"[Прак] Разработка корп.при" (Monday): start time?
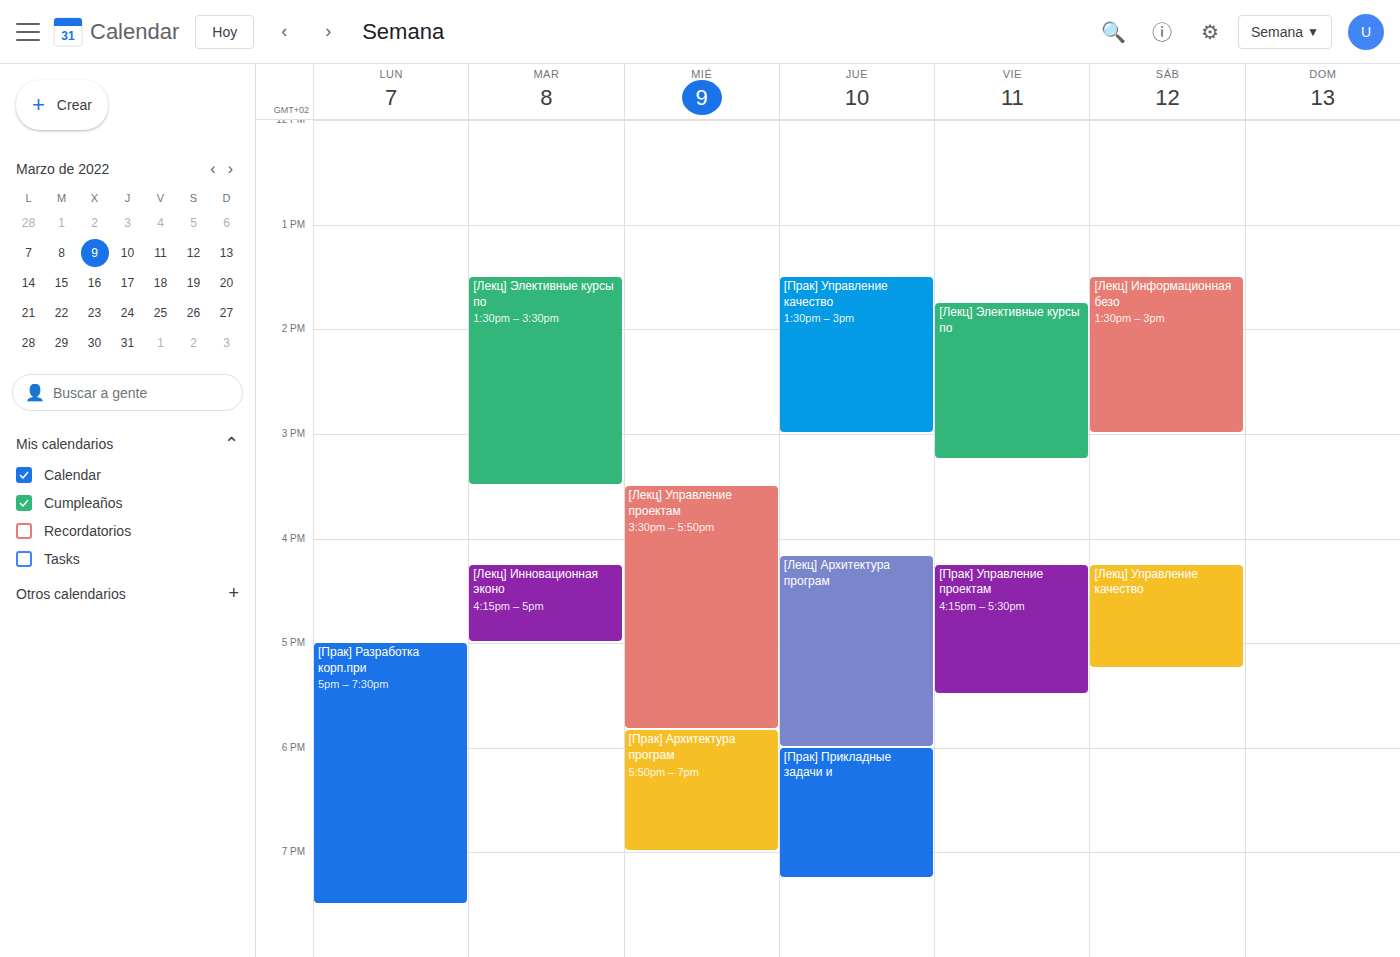
17:00